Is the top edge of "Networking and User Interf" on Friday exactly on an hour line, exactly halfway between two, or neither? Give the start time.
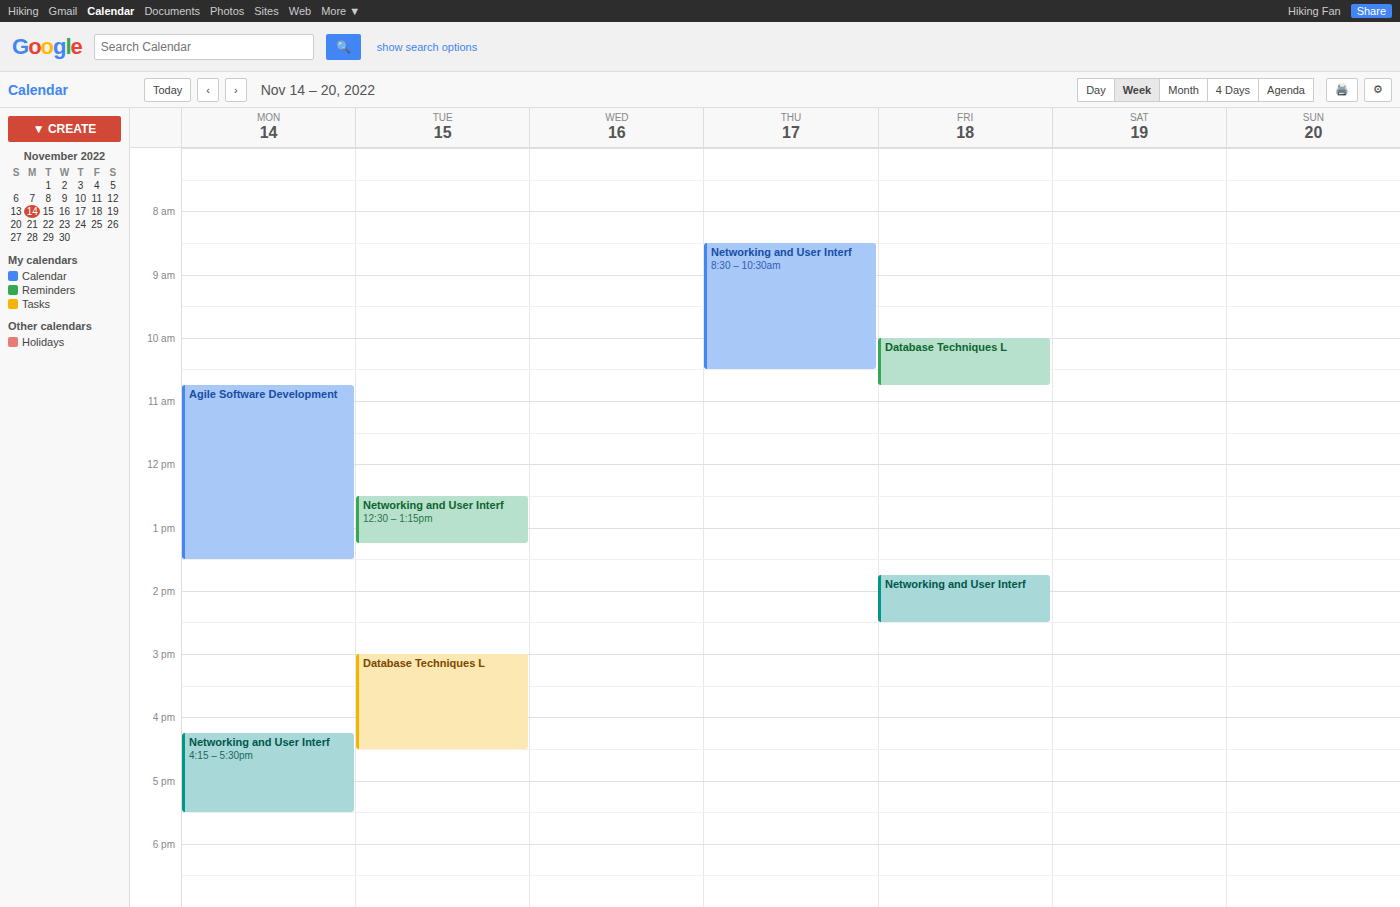
1:45 PM -- neither: three quarters of the way from the 1 PM line to the 2 PM line.